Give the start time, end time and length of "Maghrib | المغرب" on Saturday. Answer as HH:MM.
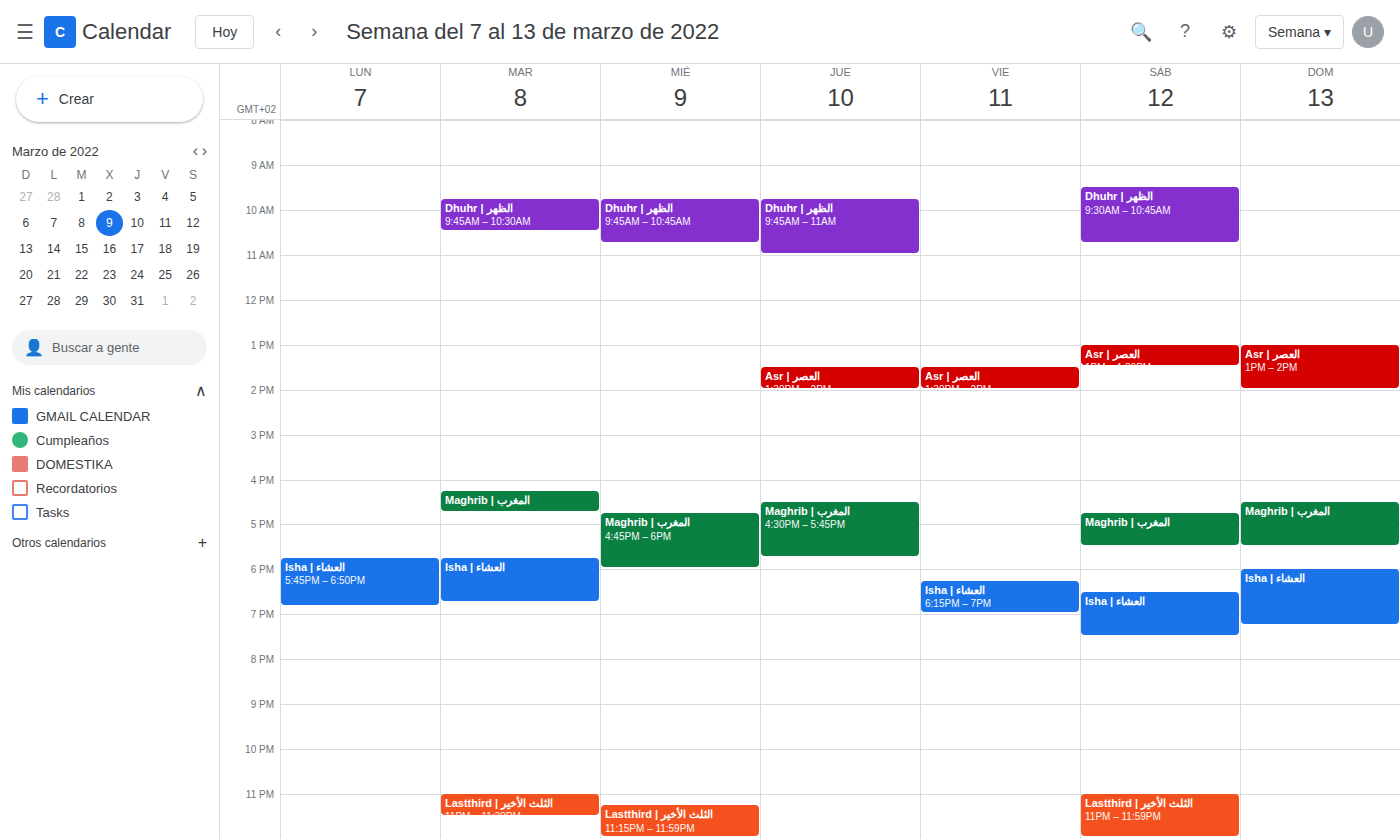
16:45 to 17:30, 45 minutes